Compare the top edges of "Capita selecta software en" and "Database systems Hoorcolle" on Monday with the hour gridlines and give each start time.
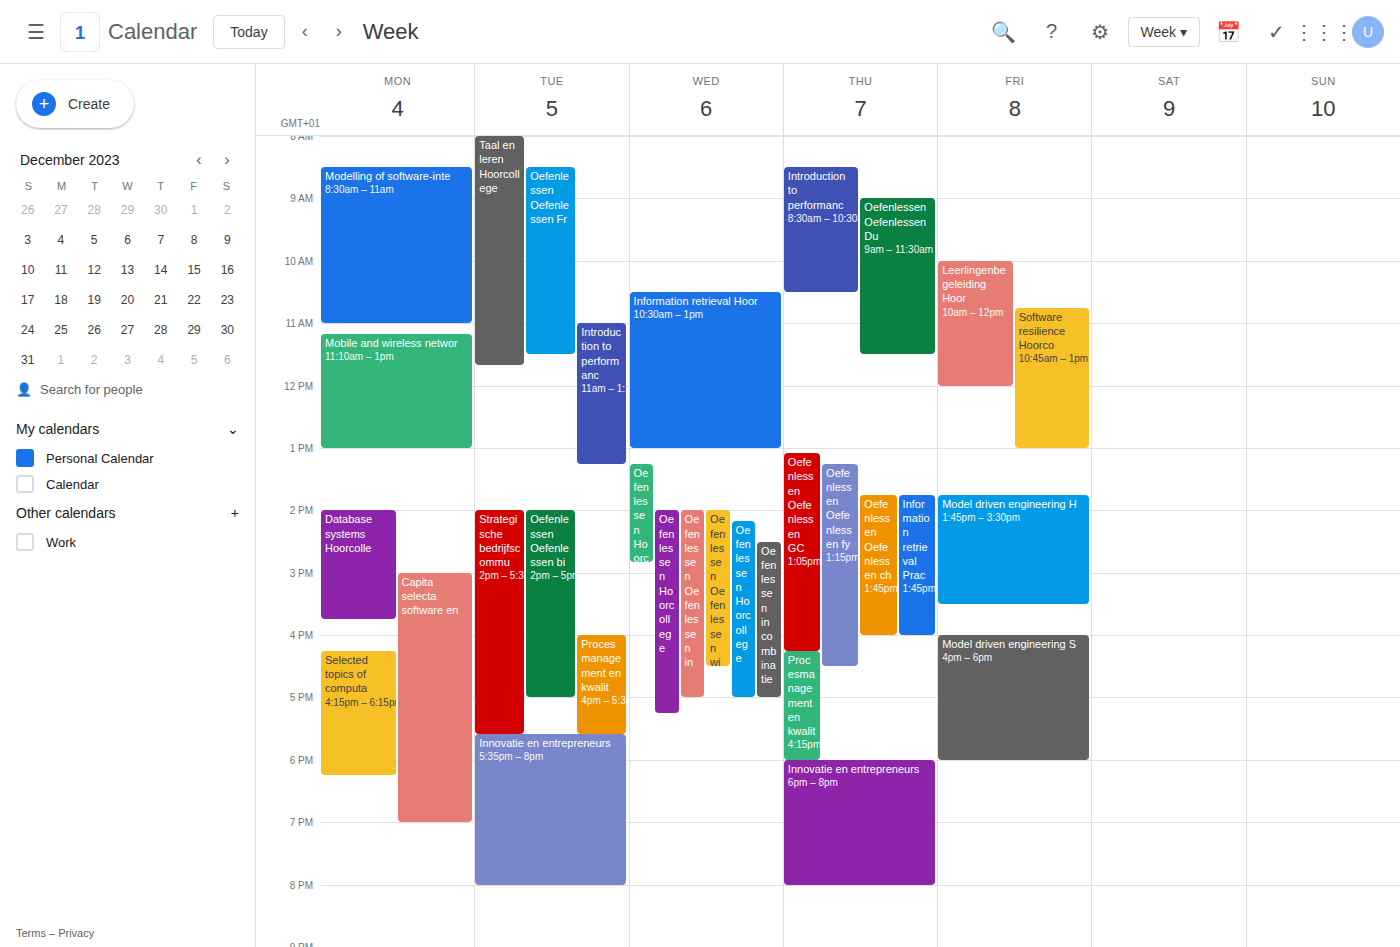
"Capita selecta software en": 3:00 PM, exactly on the 3 PM line. "Database systems Hoorcolle": 2:00 PM, exactly on the 2 PM line.